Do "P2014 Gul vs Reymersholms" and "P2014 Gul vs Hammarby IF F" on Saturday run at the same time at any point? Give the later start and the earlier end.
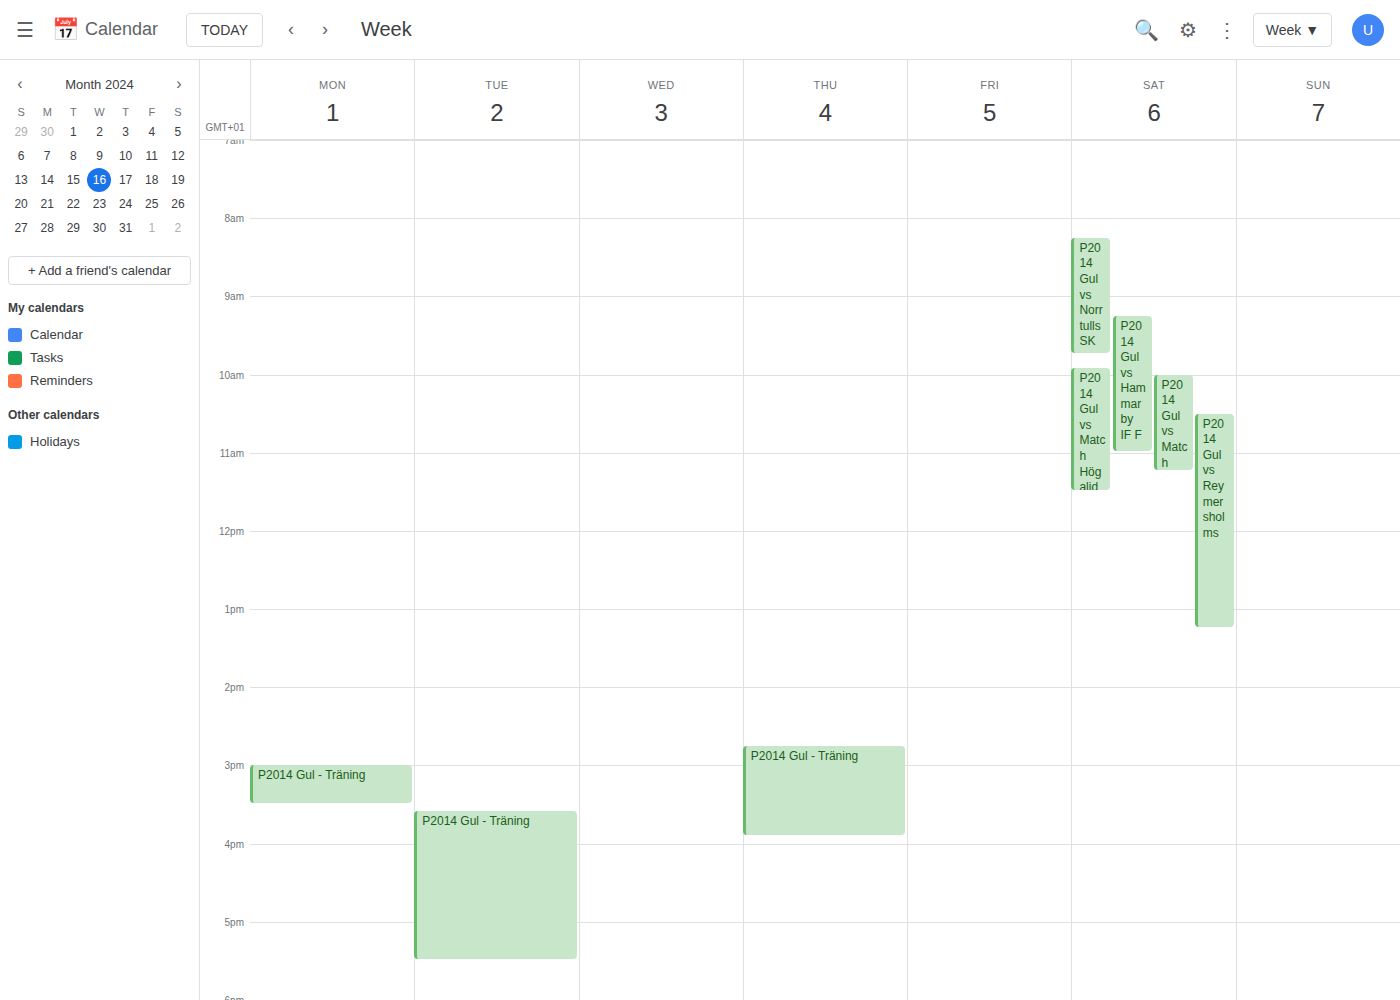
"P2014 Gul vs Reymersholms" starts at 10:30 AM, before "P2014 Gul vs Hammarby IF F" ends at 11:00 AM -- they overlap.